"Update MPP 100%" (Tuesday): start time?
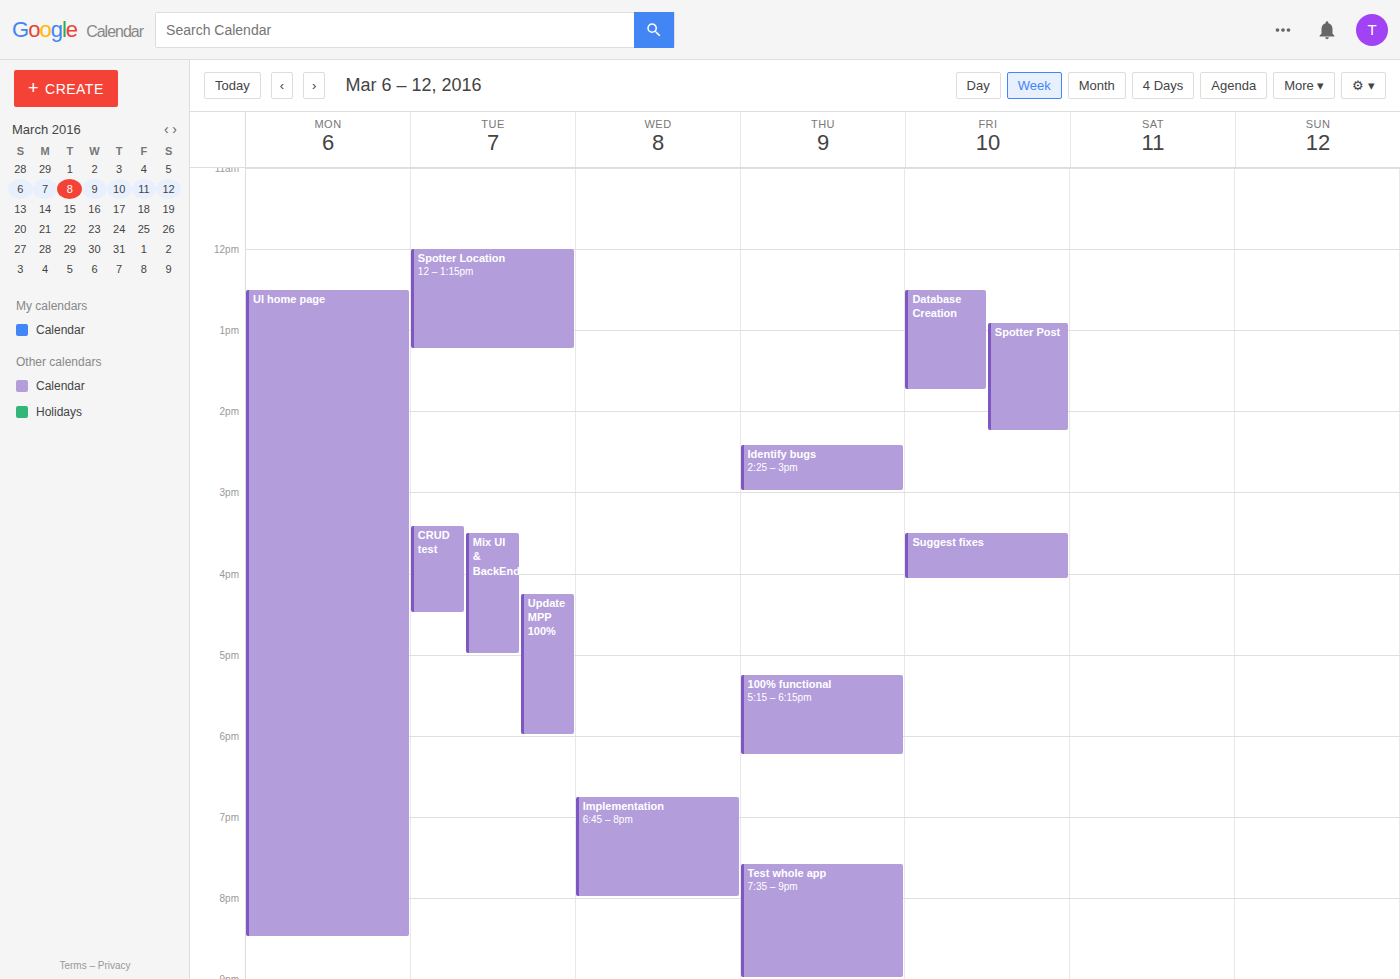
4:15 PM